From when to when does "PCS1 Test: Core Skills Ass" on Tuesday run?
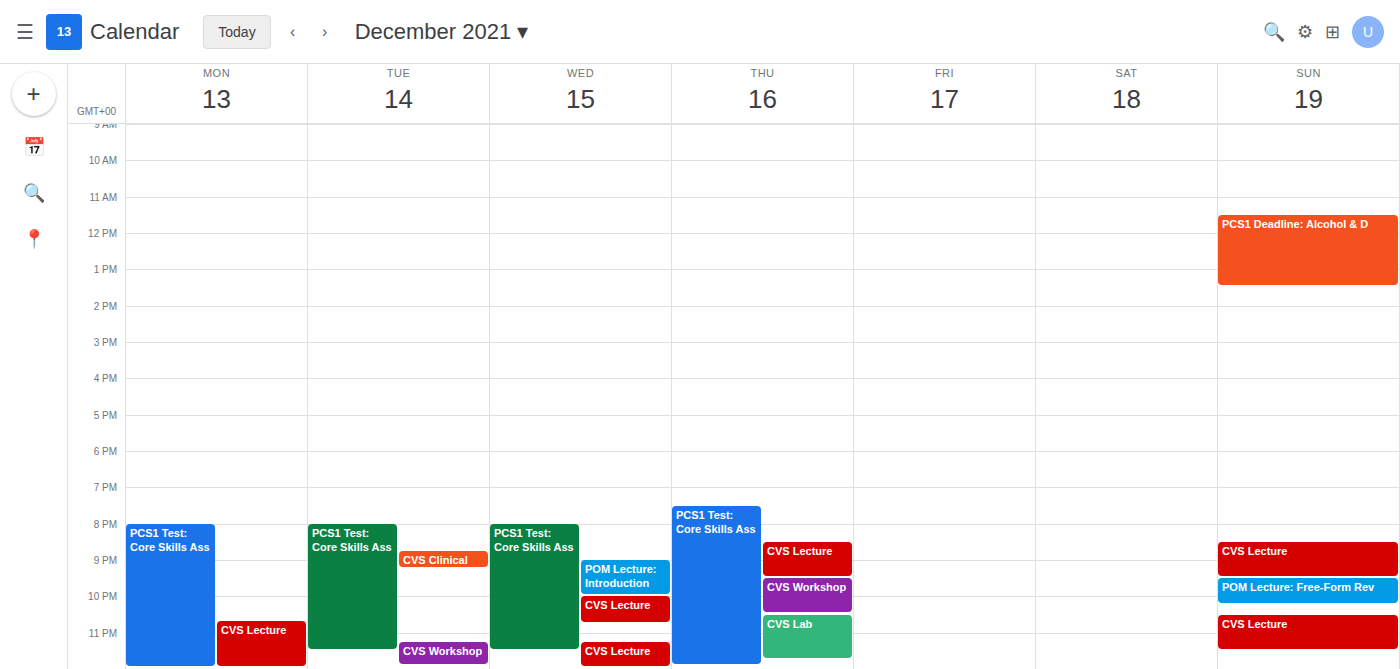
8:00 PM to 11:30 PM